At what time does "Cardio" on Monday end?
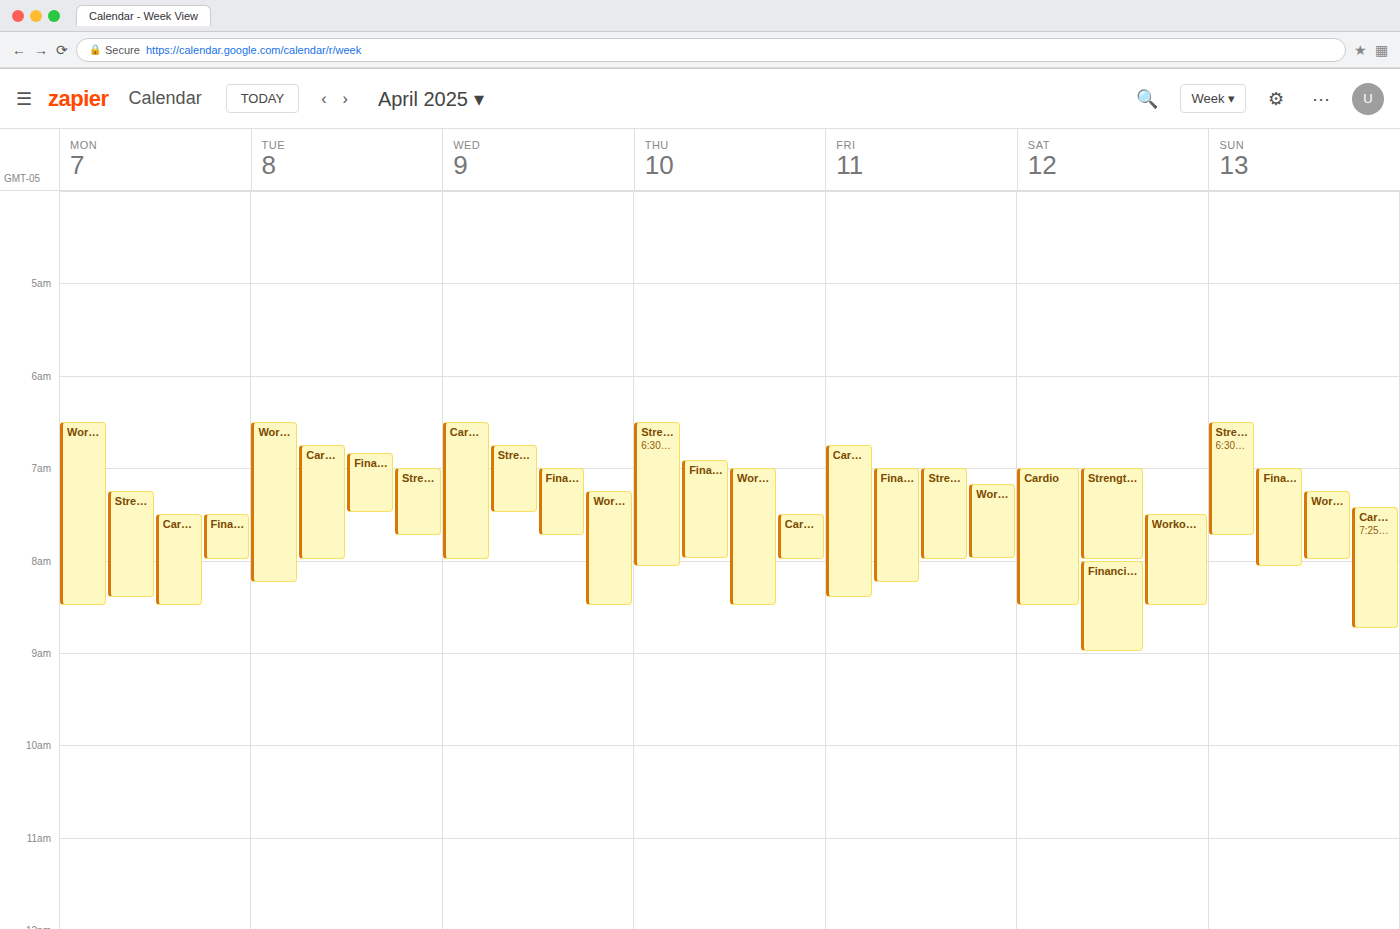
8:30 AM